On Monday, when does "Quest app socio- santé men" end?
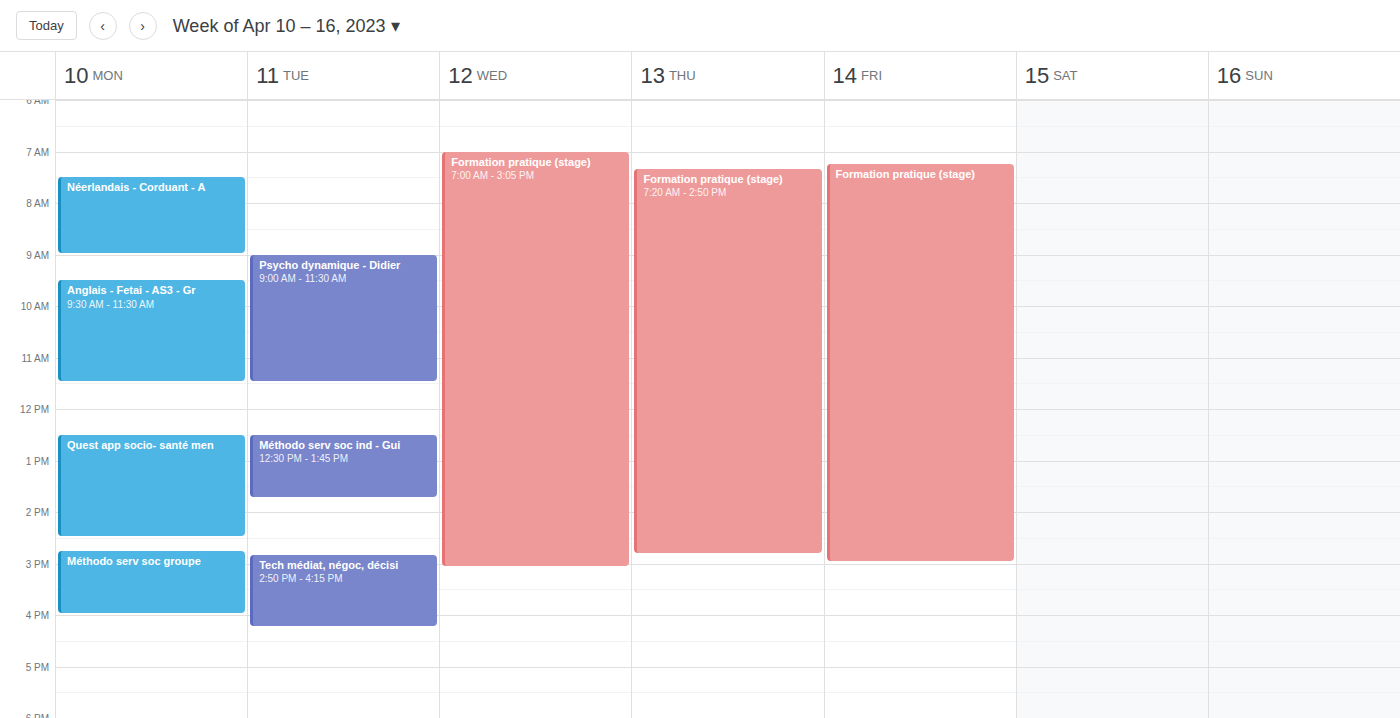
2:30 PM